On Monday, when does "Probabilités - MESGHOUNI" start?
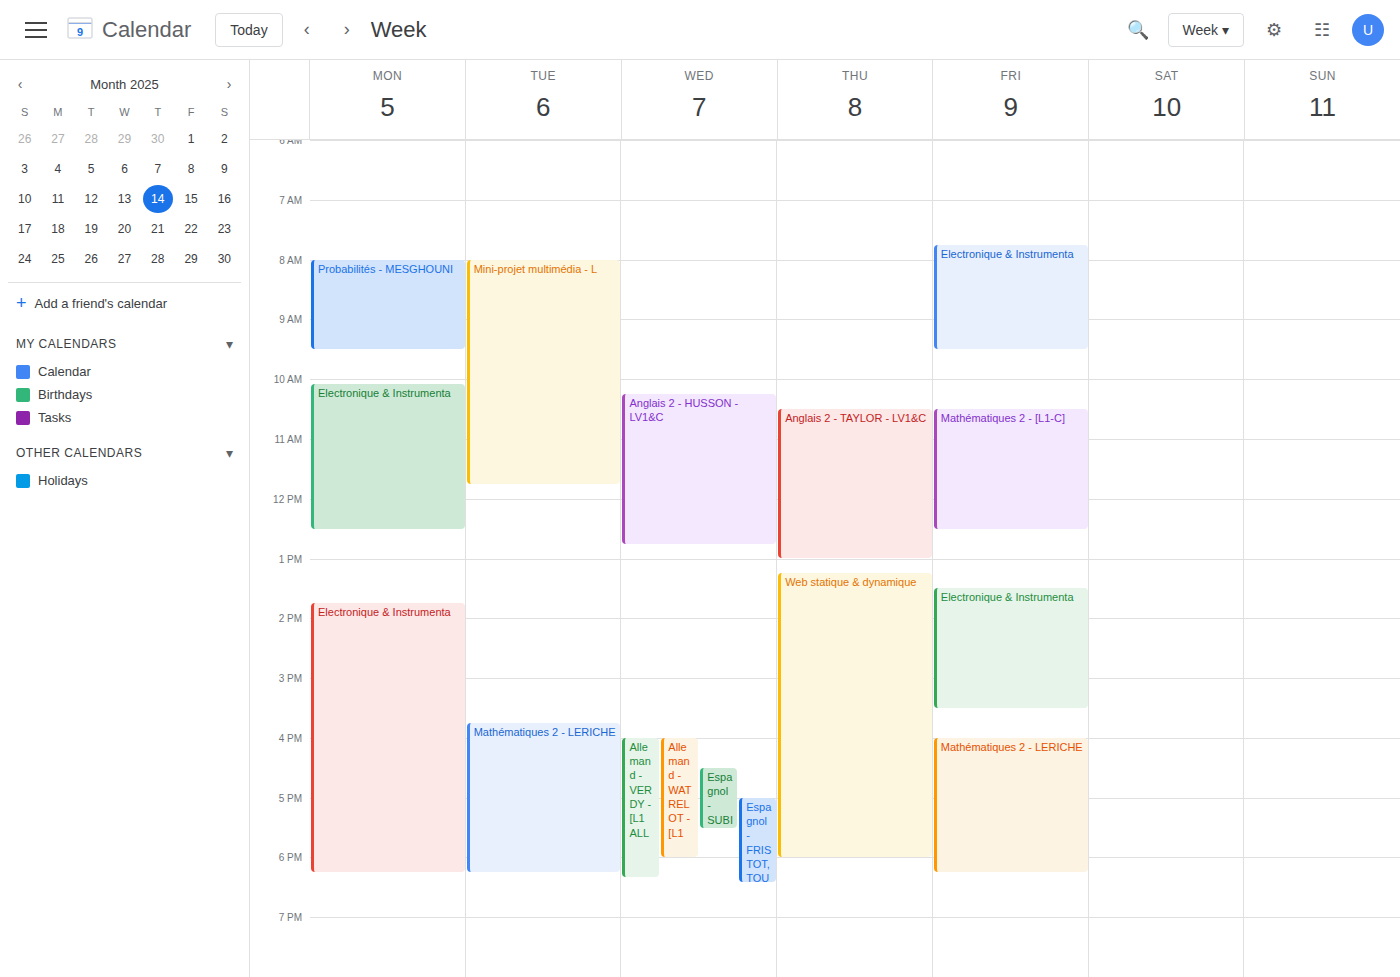
8:00 AM